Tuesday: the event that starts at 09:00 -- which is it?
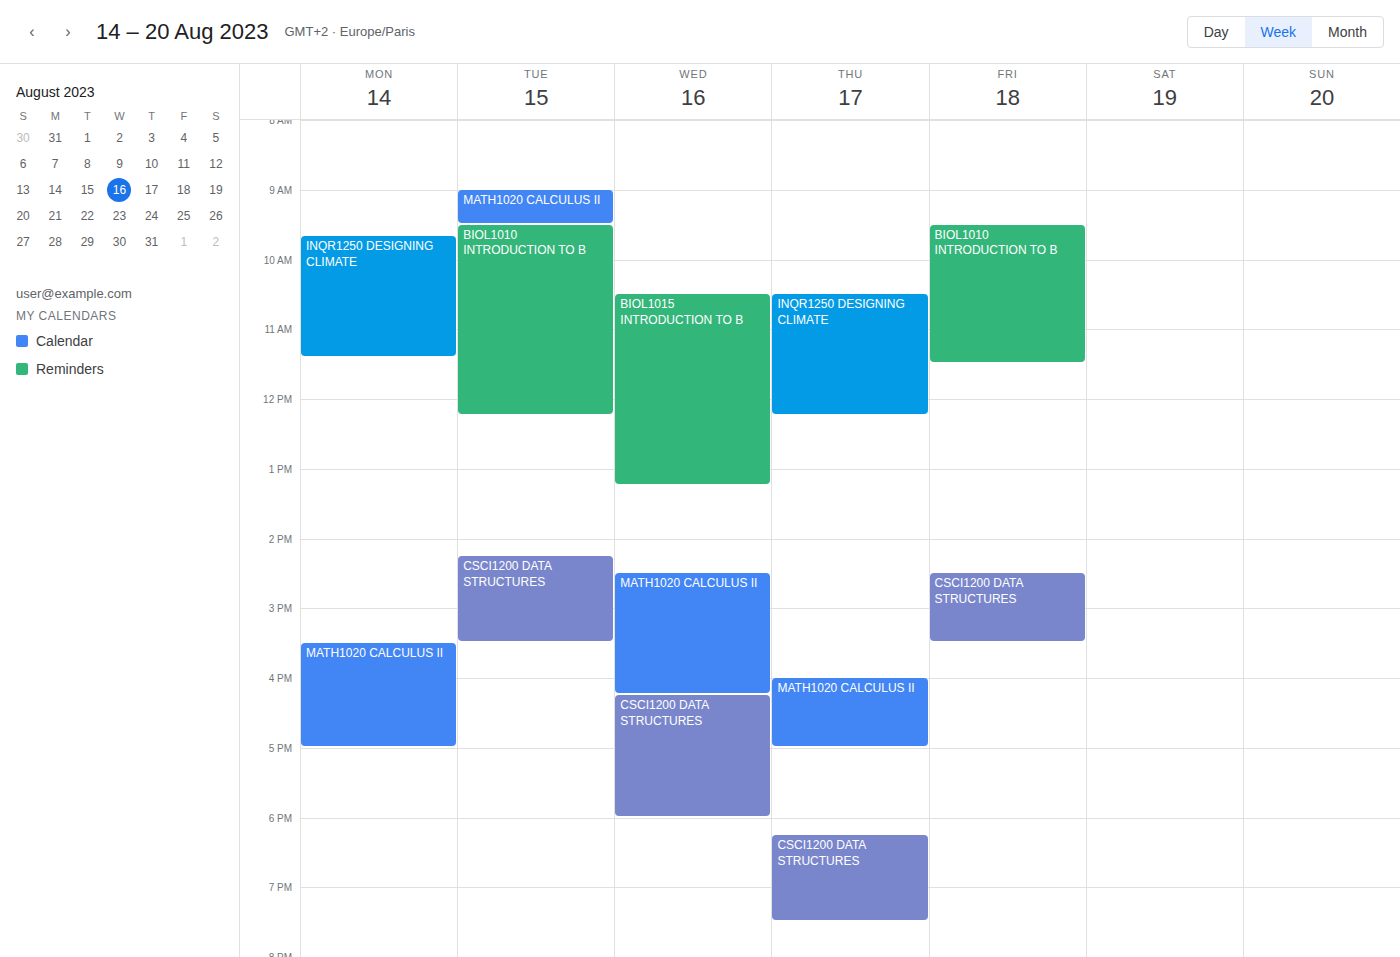
"MATH1020 CALCULUS II"